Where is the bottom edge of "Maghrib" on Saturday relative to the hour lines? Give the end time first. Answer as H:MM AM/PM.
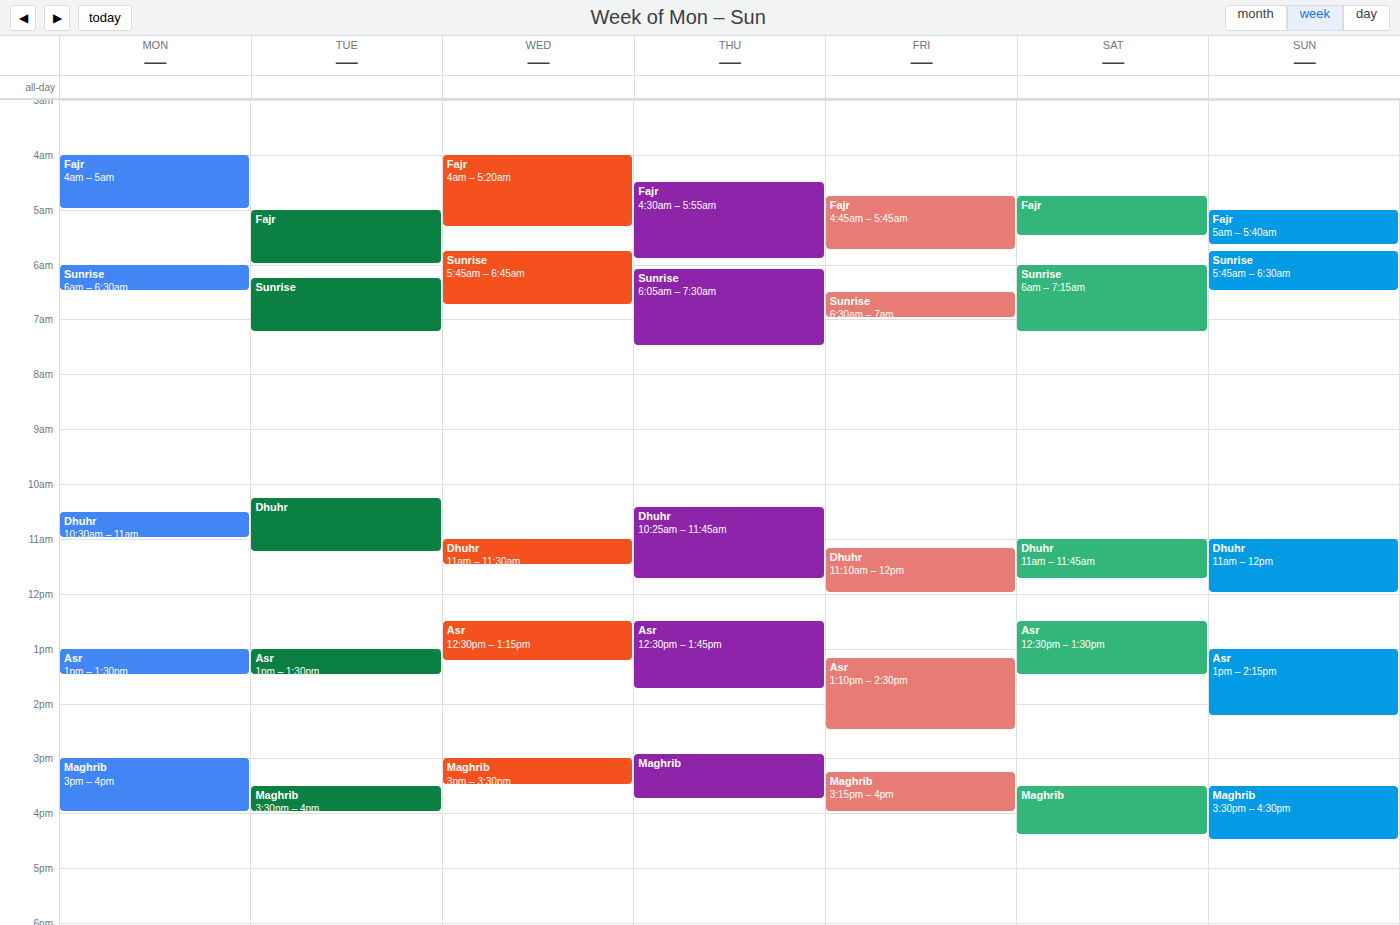
4:25 PM -- neither: 25 minutes below the 4 PM line and 35 minutes above the 5 PM line.